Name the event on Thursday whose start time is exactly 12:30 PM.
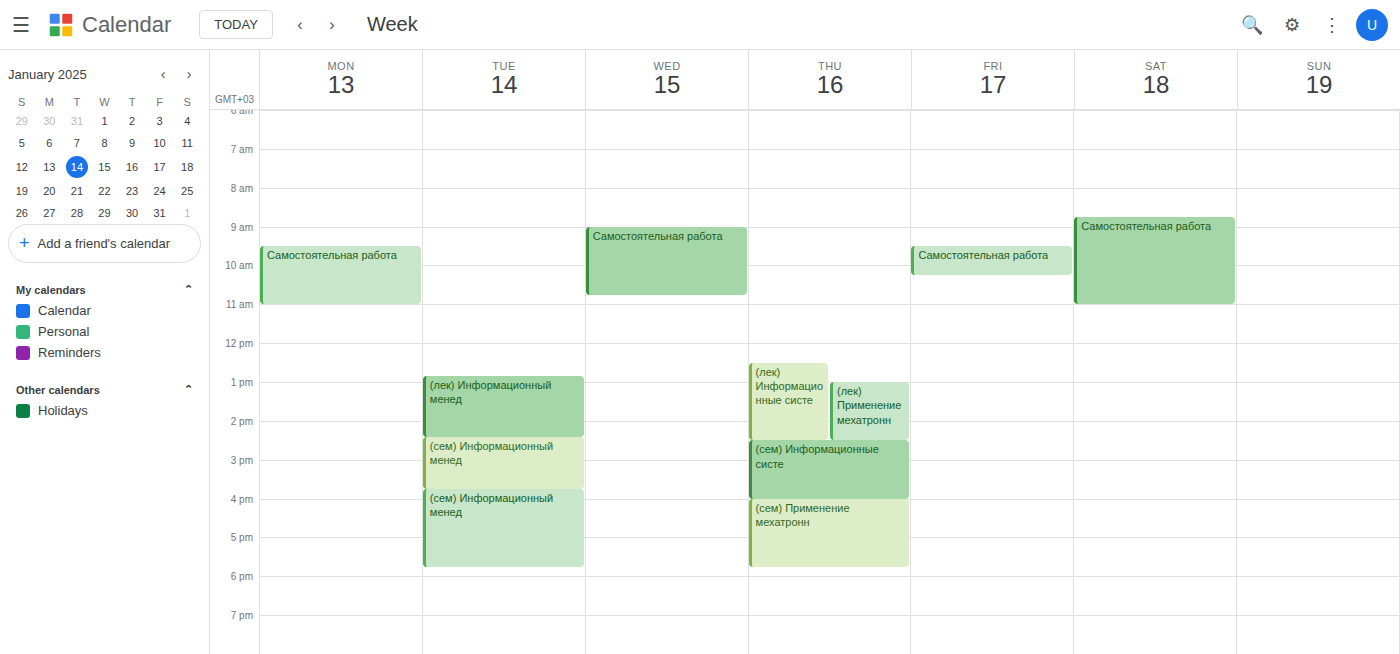
"(лек) Информационные систе"